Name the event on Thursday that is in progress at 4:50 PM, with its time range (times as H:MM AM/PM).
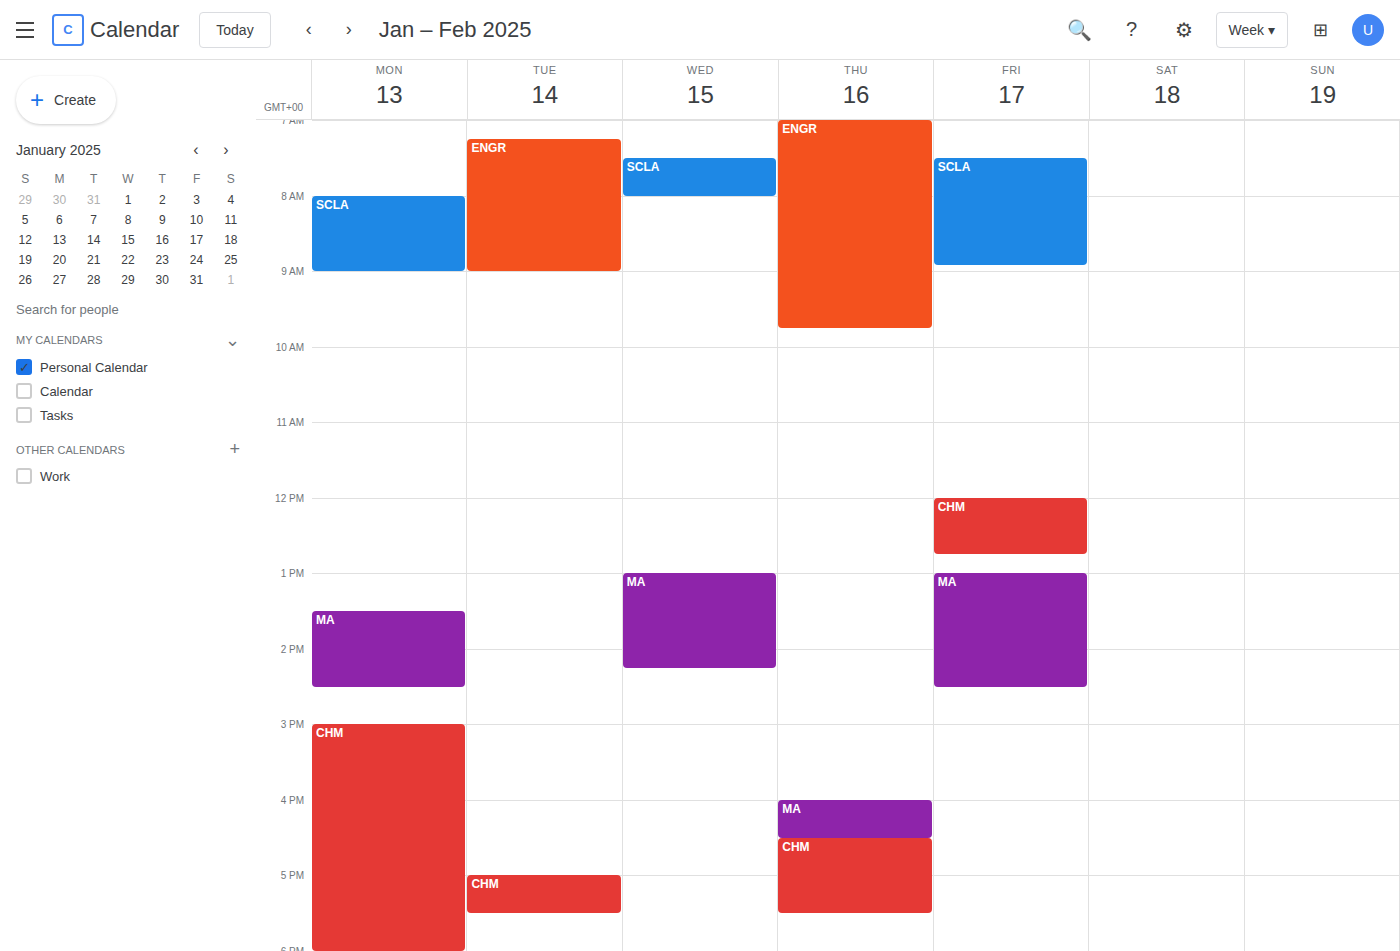
"CHM", 4:30 PM to 5:30 PM